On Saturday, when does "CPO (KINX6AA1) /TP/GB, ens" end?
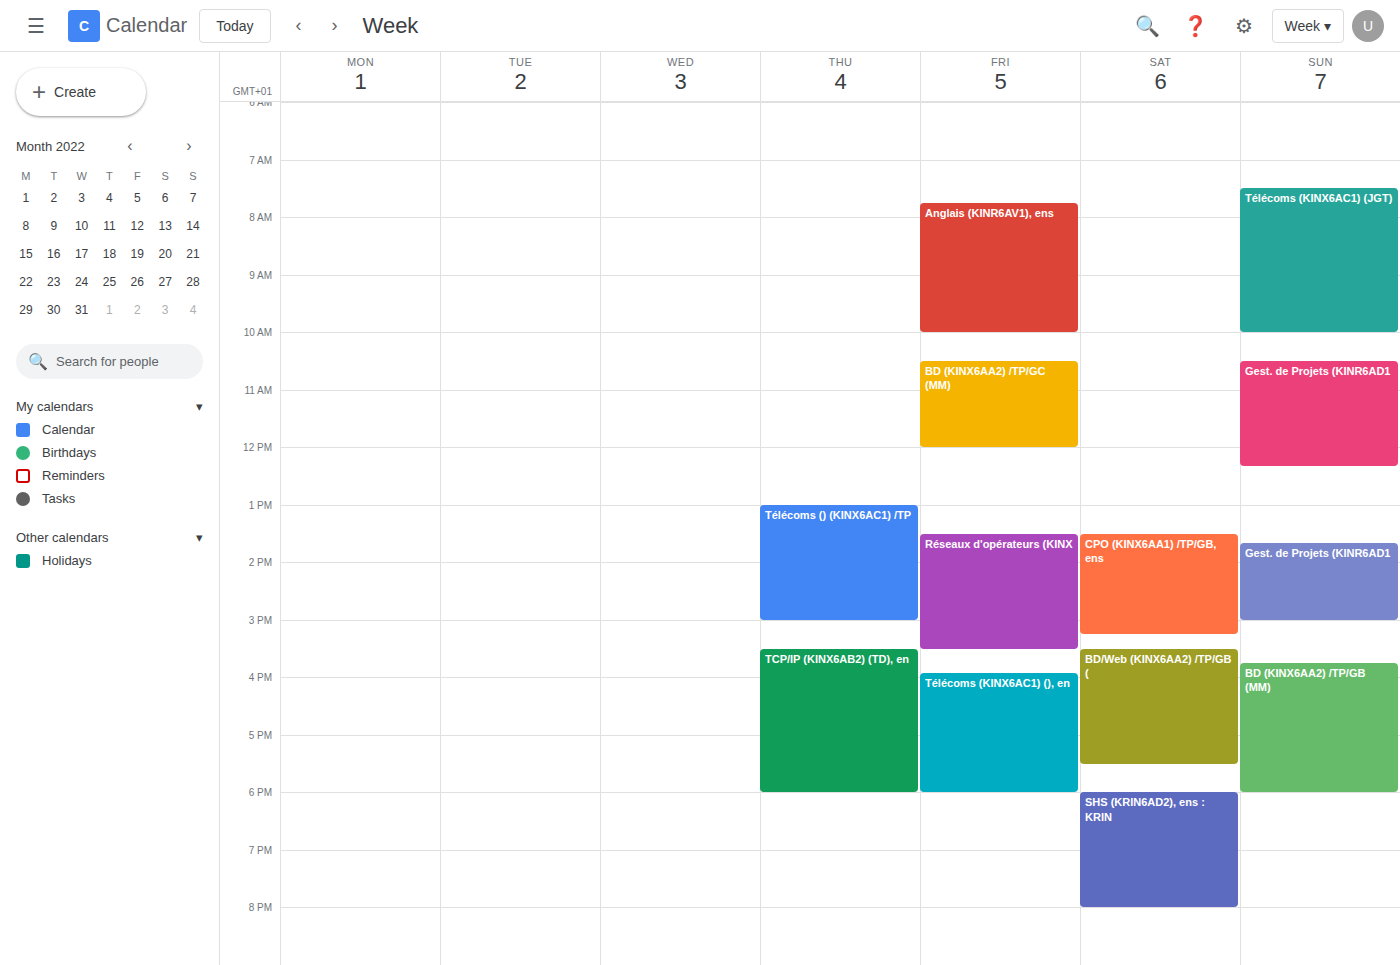
3:15 PM